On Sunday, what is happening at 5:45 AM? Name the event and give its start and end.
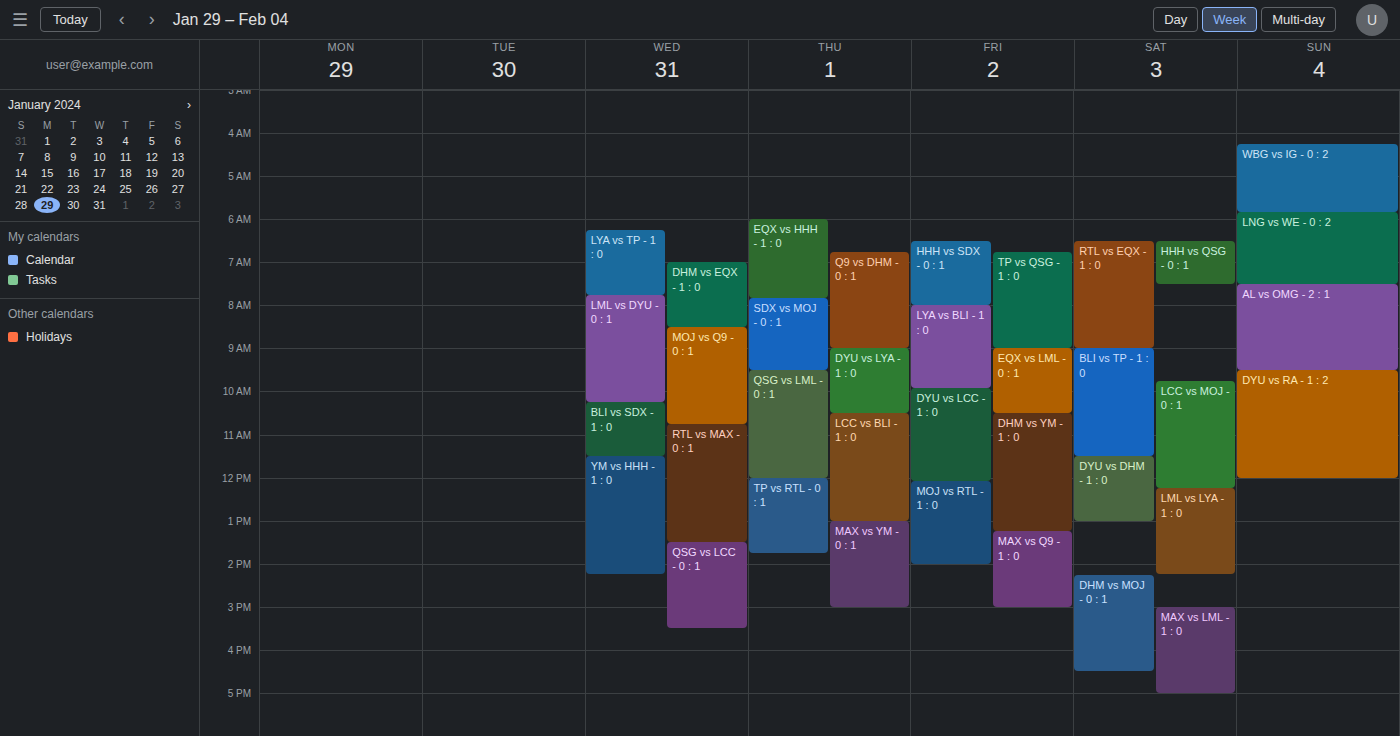
"WBG vs IG - 0 : 2", 4:15 AM to 5:50 AM